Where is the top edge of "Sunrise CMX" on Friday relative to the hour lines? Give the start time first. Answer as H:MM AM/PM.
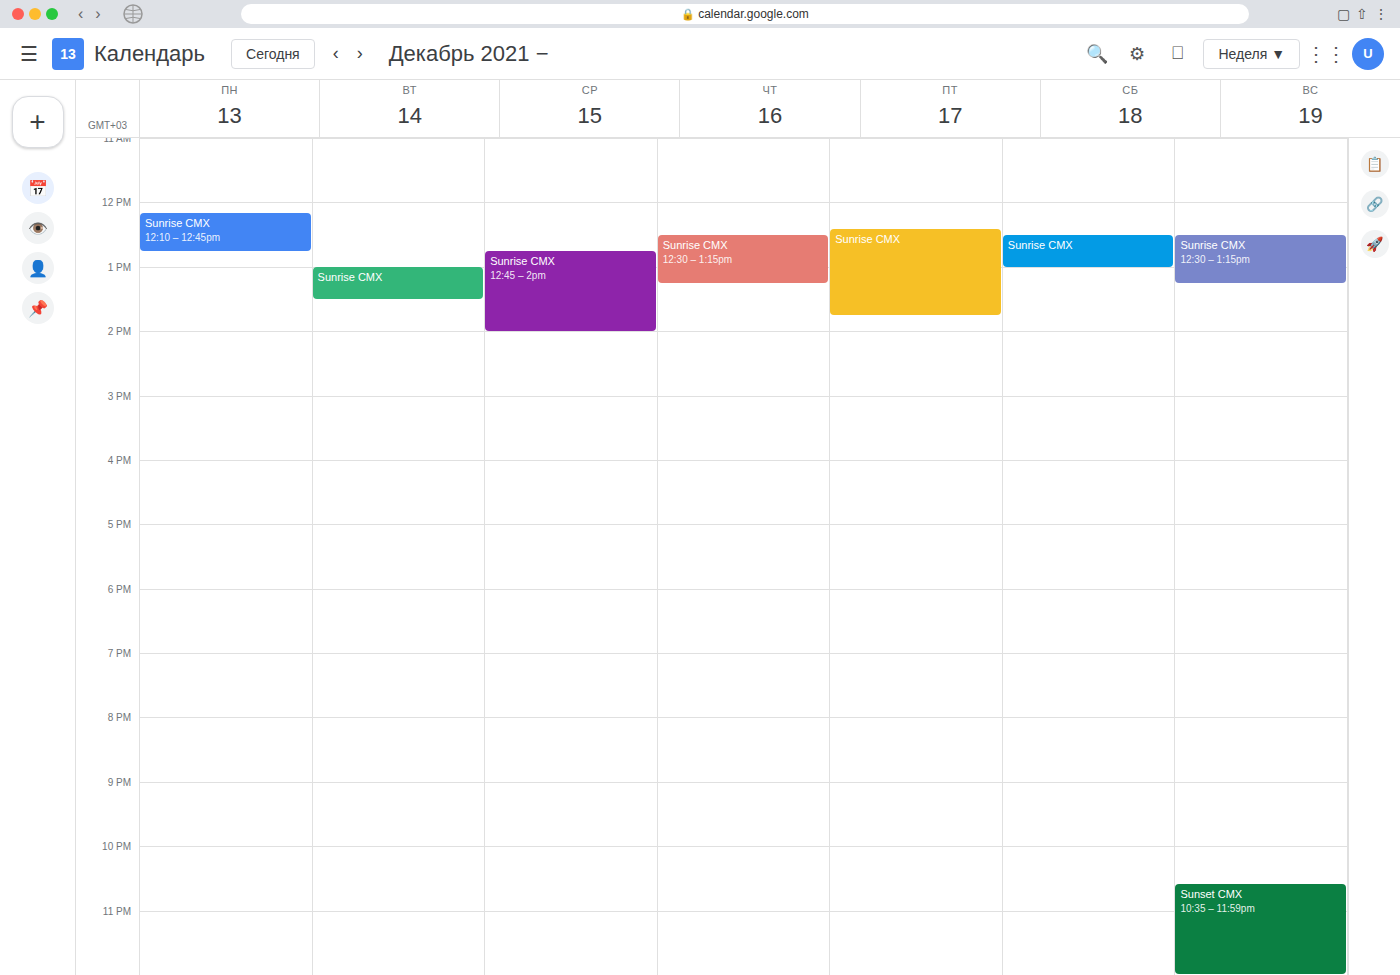
12:25 PM -- neither: 25 minutes below the 12 PM line and 35 minutes above the 1 PM line.